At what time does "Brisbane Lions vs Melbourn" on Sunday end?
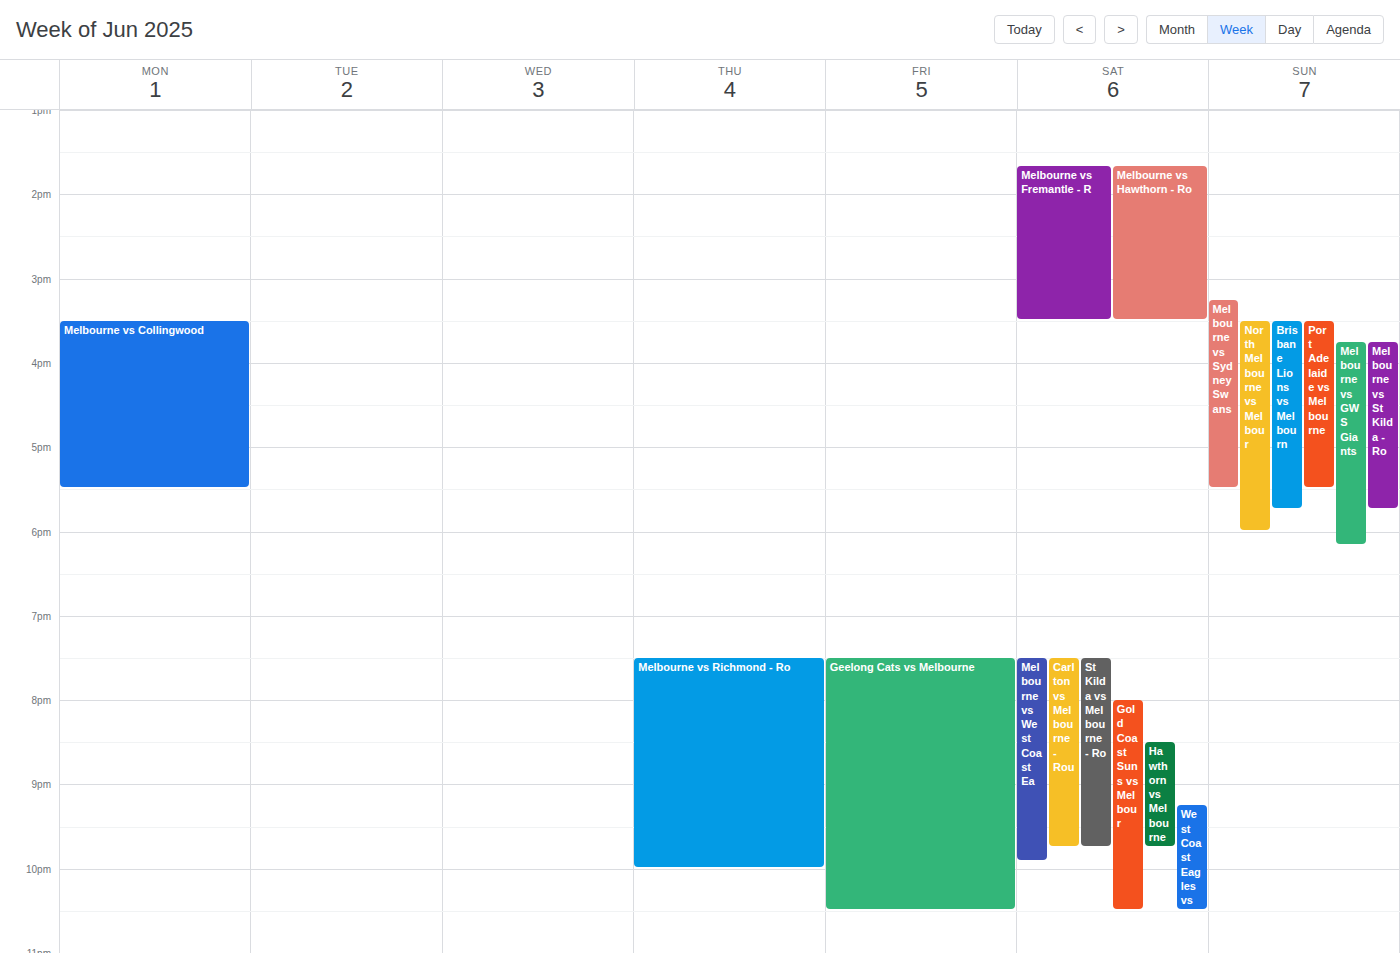
5:45 PM